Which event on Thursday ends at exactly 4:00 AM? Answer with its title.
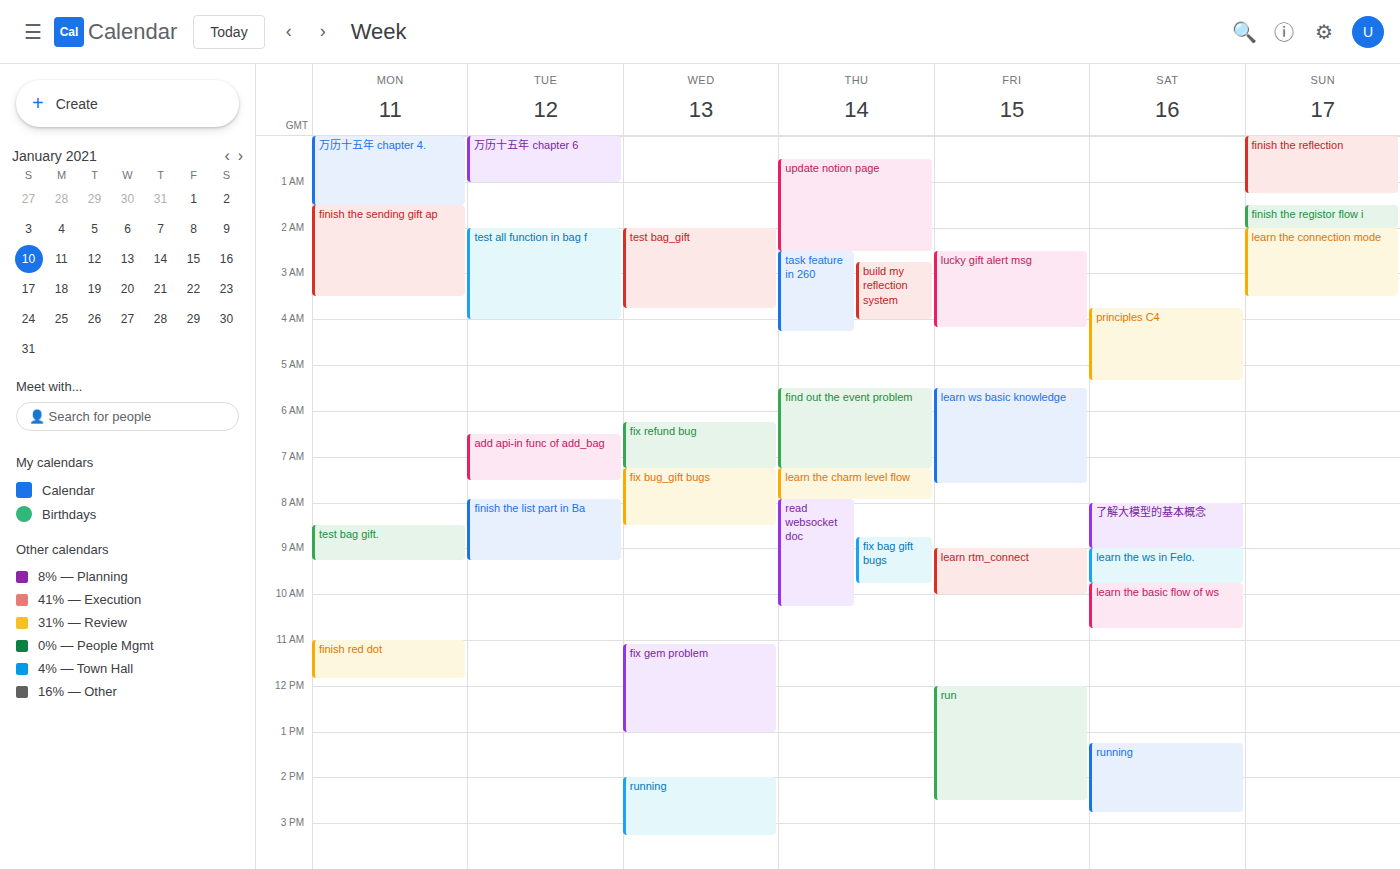
"build my reflection system"